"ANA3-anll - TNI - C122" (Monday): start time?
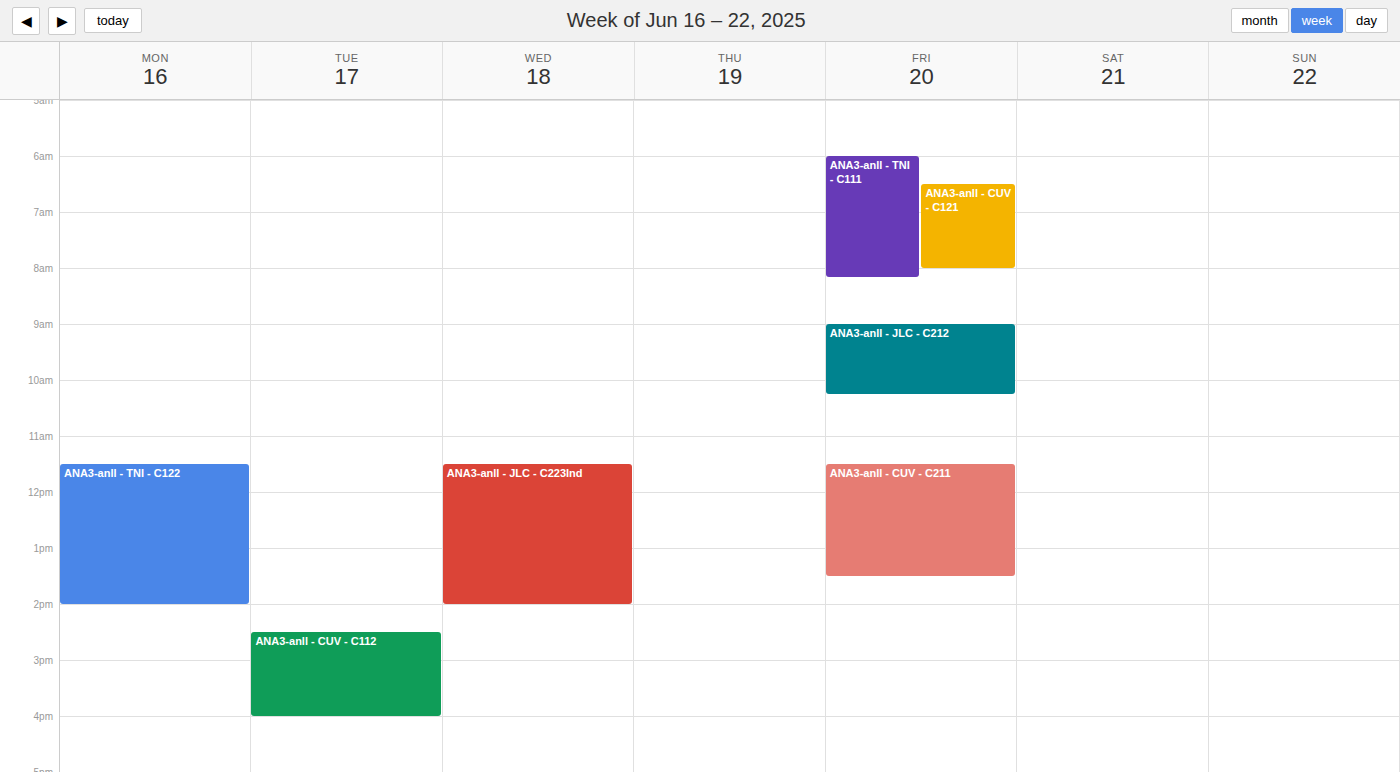
11:30 AM